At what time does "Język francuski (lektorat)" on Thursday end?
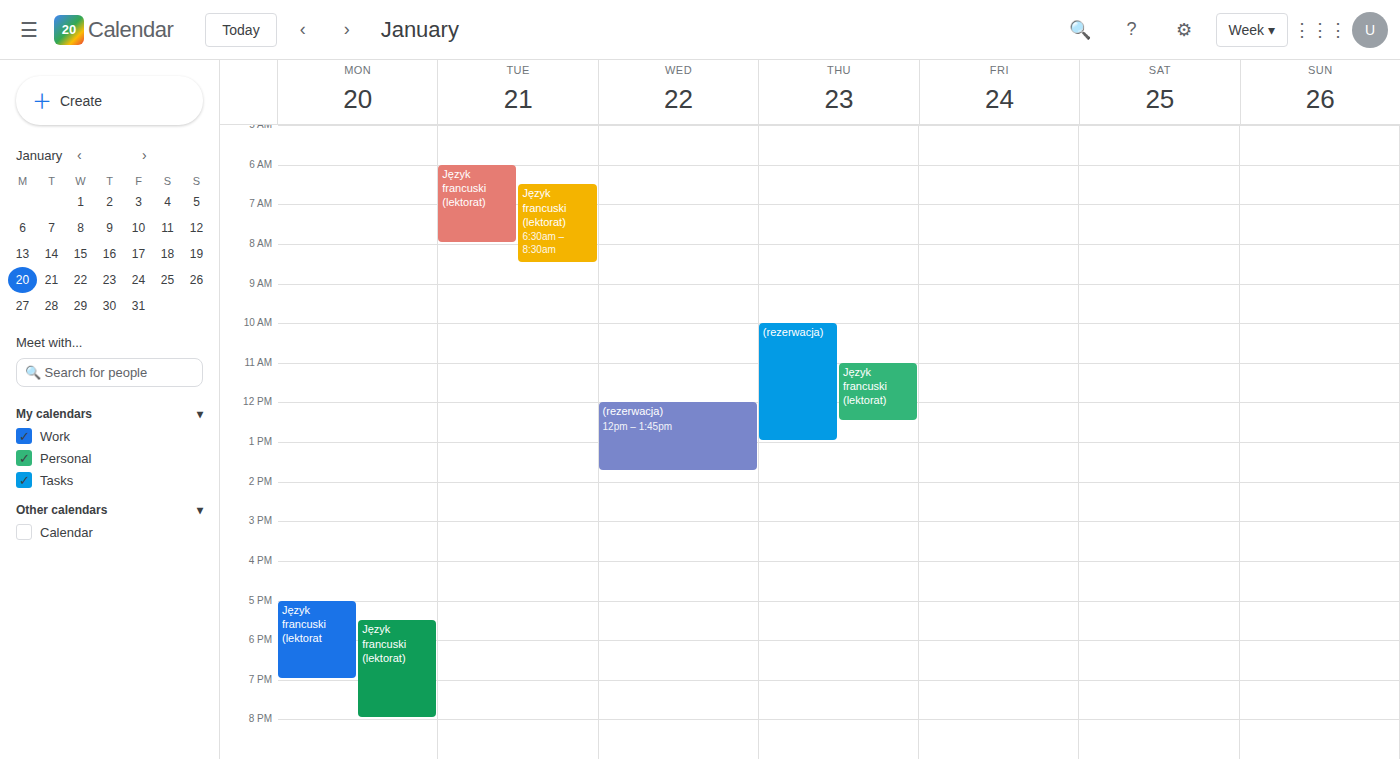
12:30 PM